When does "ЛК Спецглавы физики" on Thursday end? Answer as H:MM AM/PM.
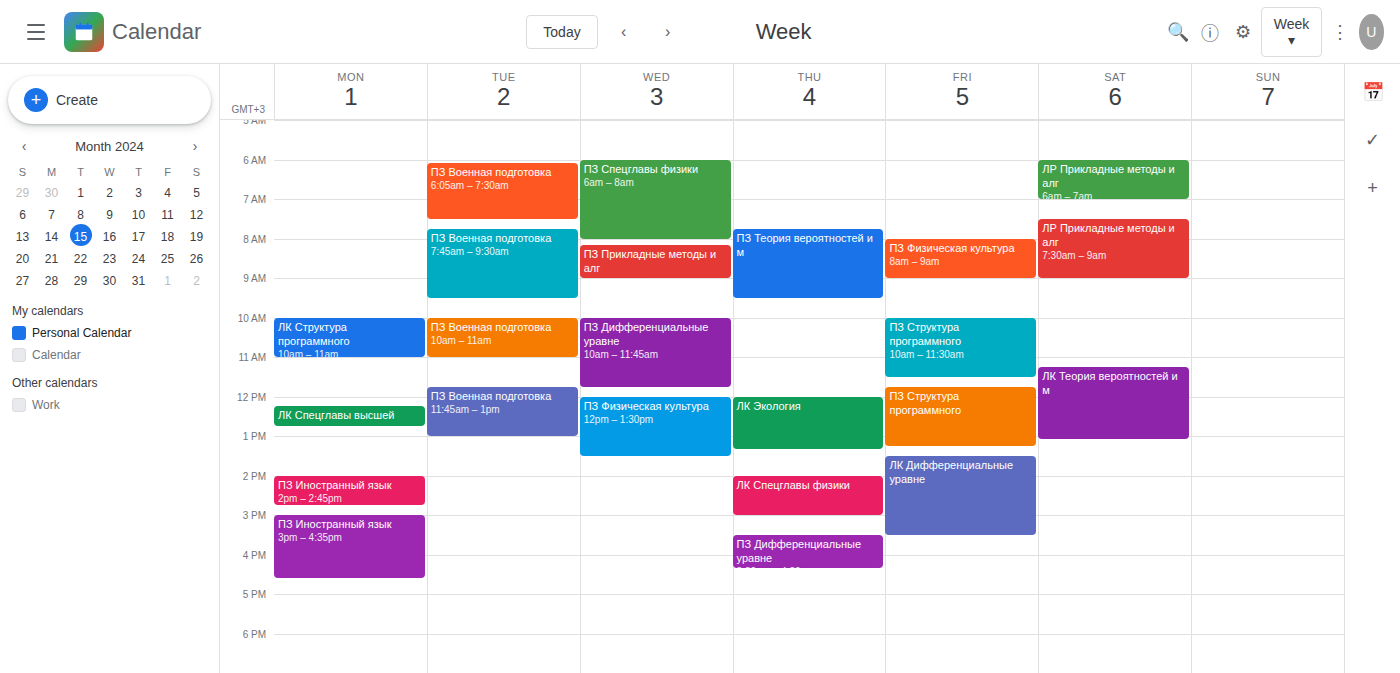
3:00 PM